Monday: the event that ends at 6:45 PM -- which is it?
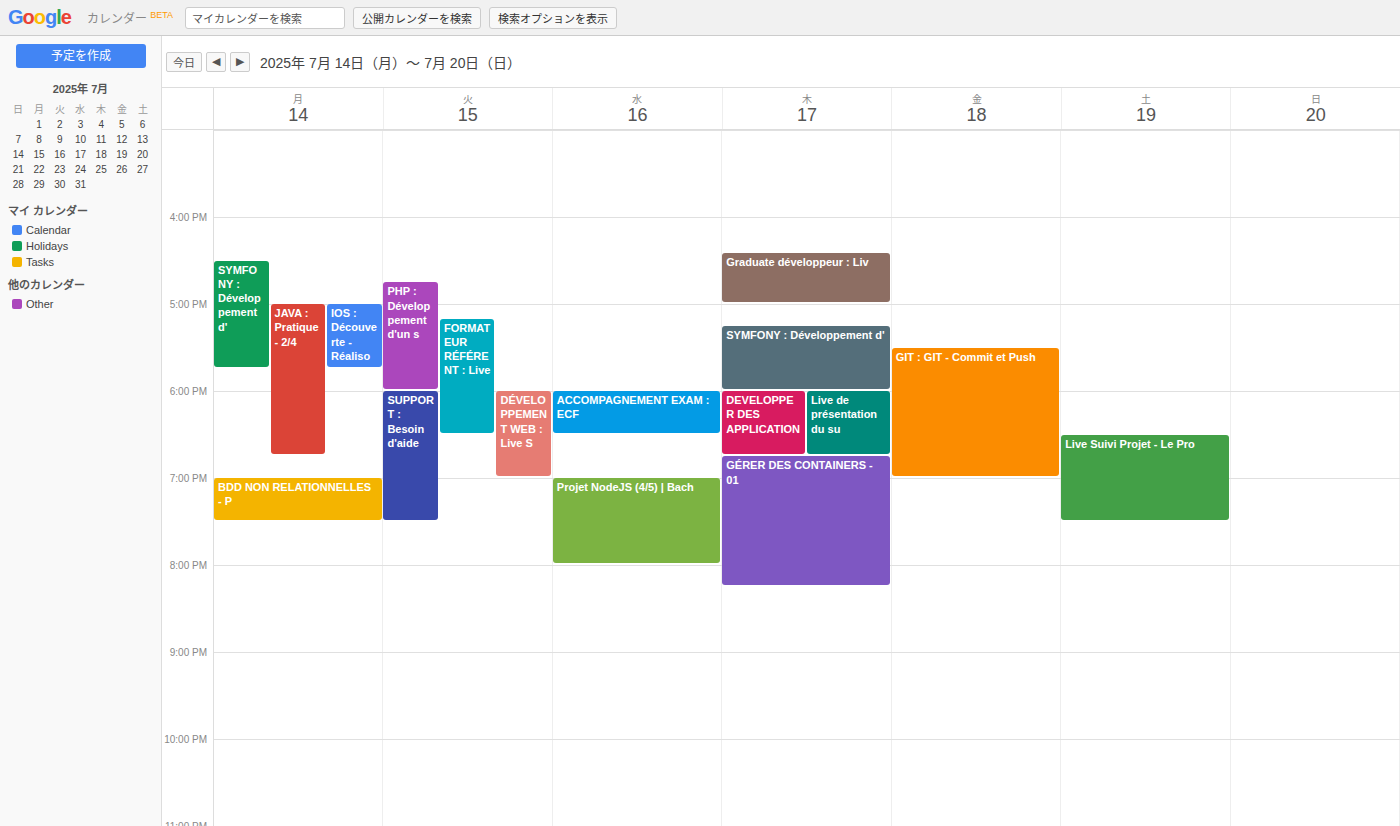
"JAVA : Pratique - 2/4"